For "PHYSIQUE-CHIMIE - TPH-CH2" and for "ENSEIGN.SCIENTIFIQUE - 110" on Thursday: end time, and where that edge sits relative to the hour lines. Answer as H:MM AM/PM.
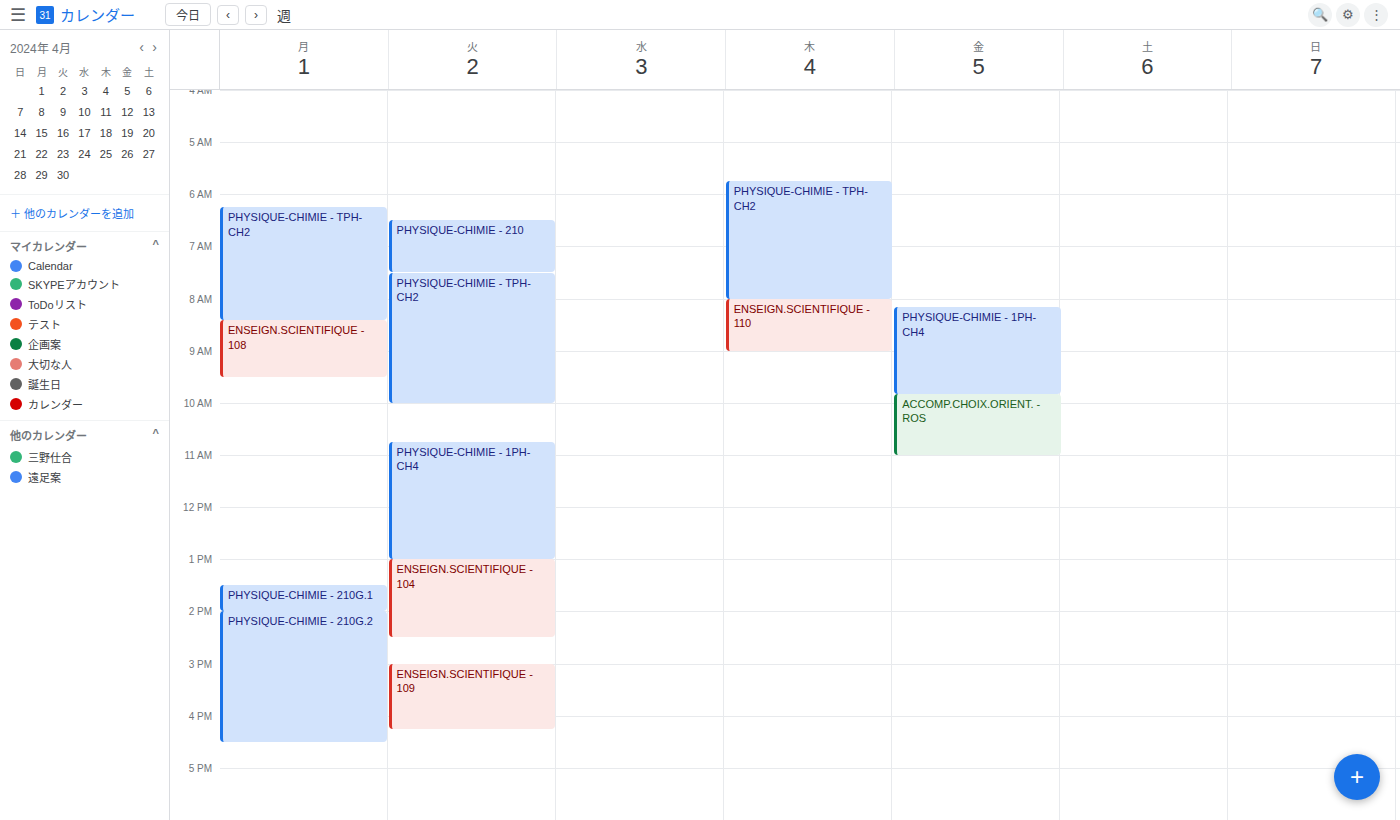
"PHYSIQUE-CHIMIE - TPH-CH2": 8:00 AM, exactly on the 8 AM line. "ENSEIGN.SCIENTIFIQUE - 110": 9:00 AM, exactly on the 9 AM line.